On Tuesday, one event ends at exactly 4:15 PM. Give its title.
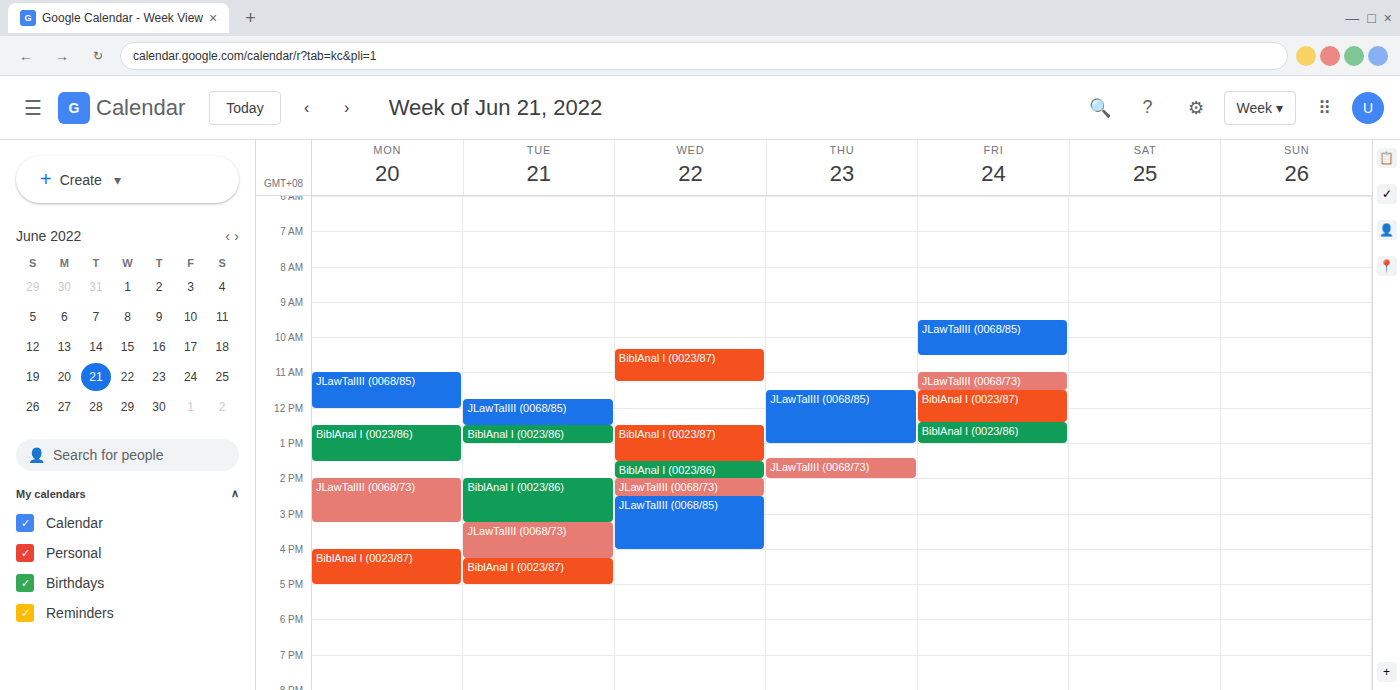
"JLawTalIII (0068/73)"